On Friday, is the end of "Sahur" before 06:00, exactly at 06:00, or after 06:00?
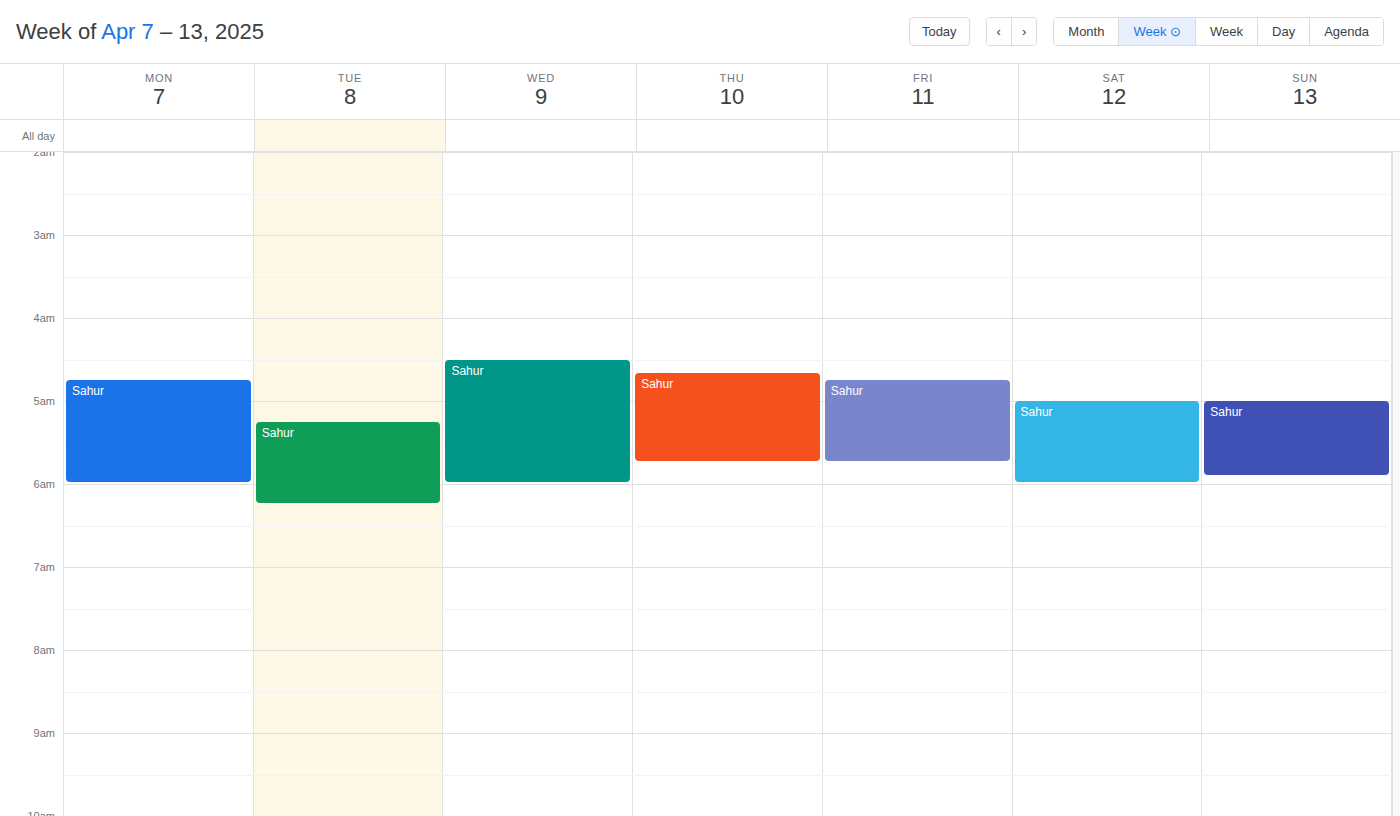
05:45 -- before 06:00, 15 minutes above the 06:00 line.